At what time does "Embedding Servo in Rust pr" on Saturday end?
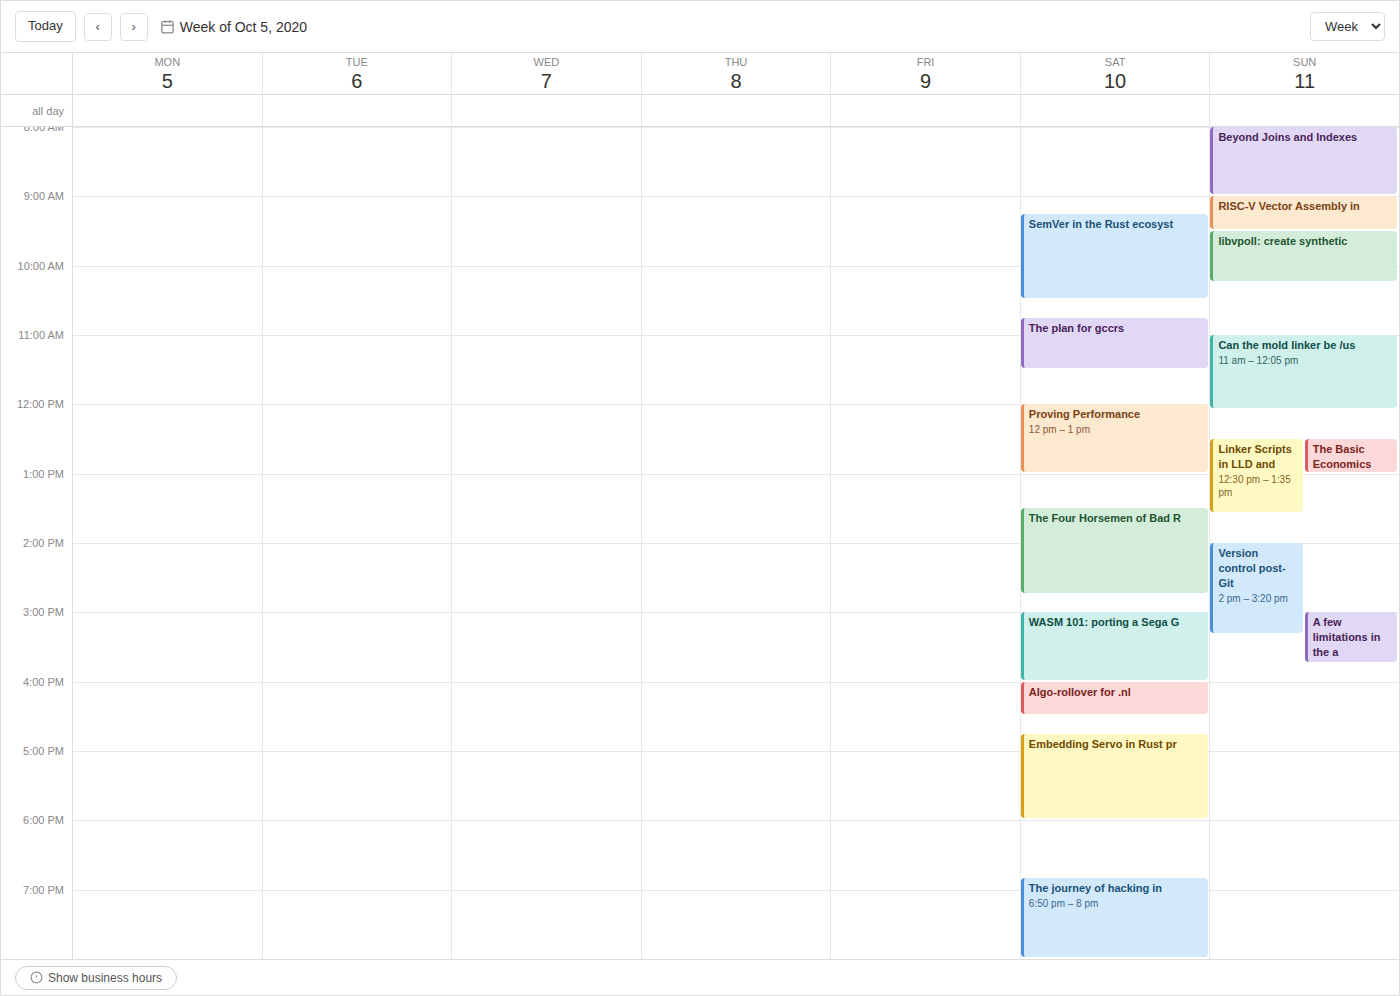
6:00 PM